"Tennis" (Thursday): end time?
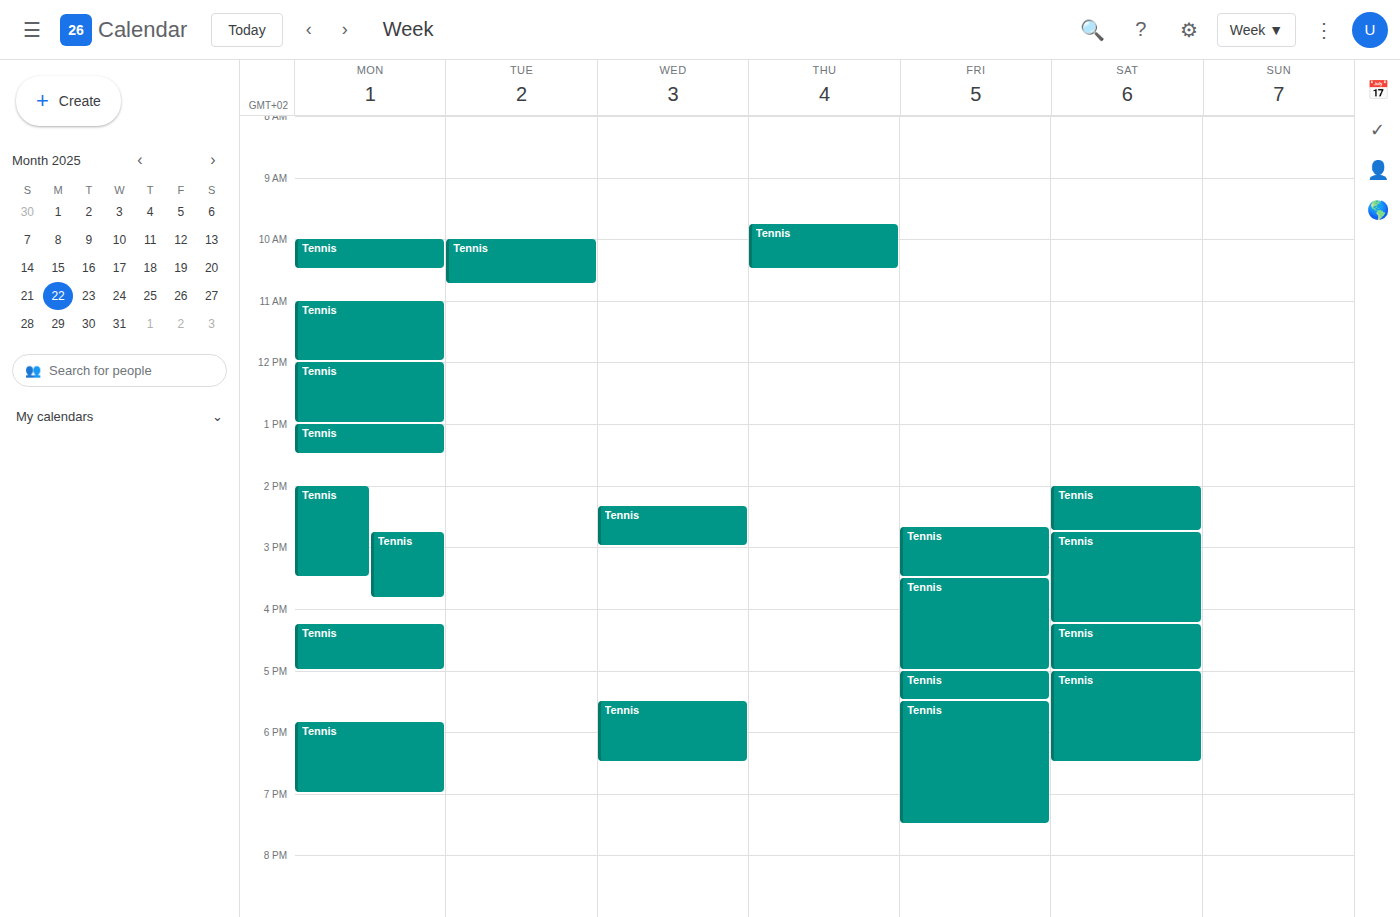
10:30